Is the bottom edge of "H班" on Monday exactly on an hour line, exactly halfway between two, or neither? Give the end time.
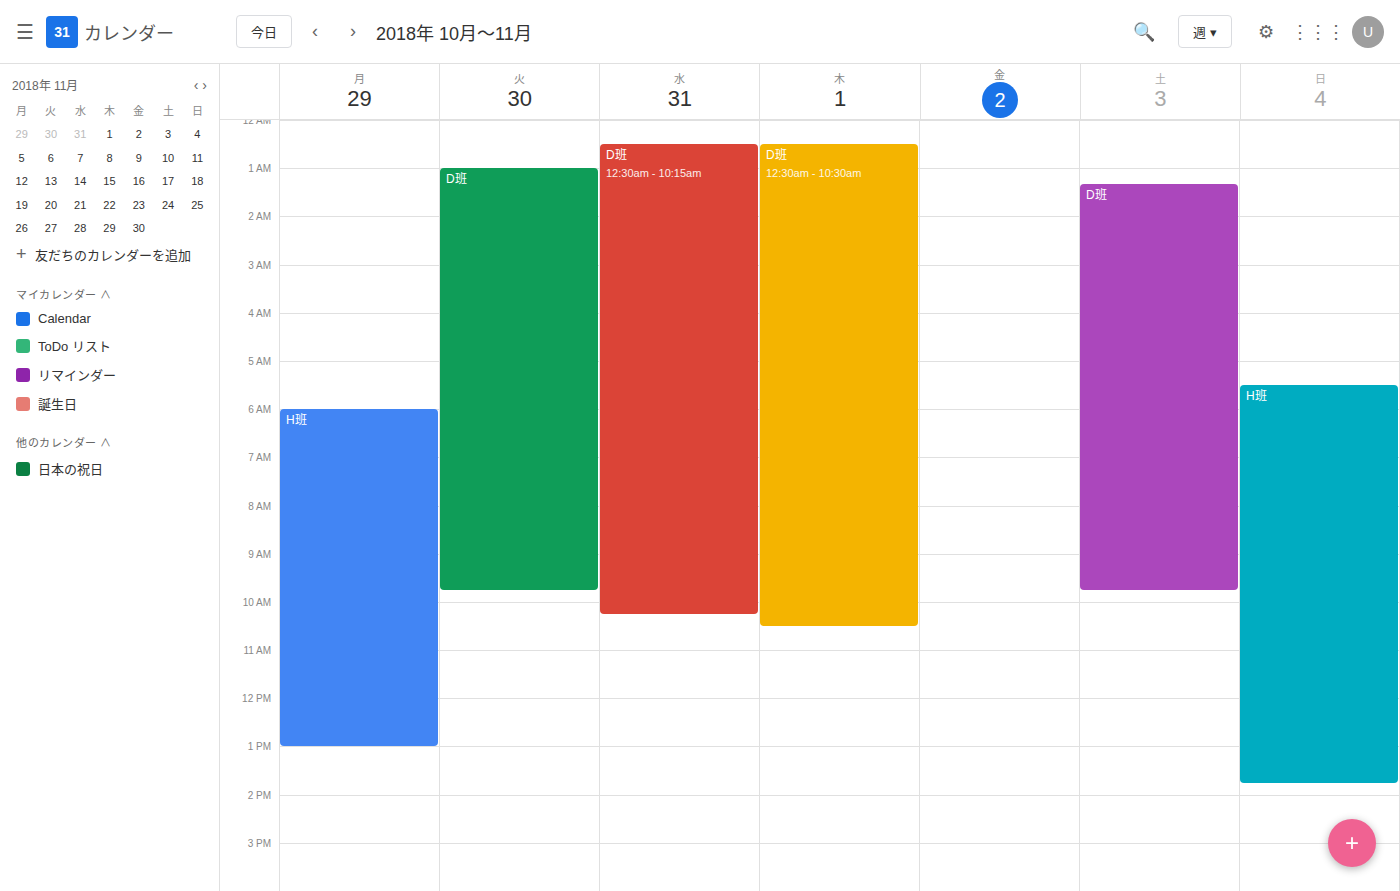
1:00 PM -- exactly on the 1 PM line.